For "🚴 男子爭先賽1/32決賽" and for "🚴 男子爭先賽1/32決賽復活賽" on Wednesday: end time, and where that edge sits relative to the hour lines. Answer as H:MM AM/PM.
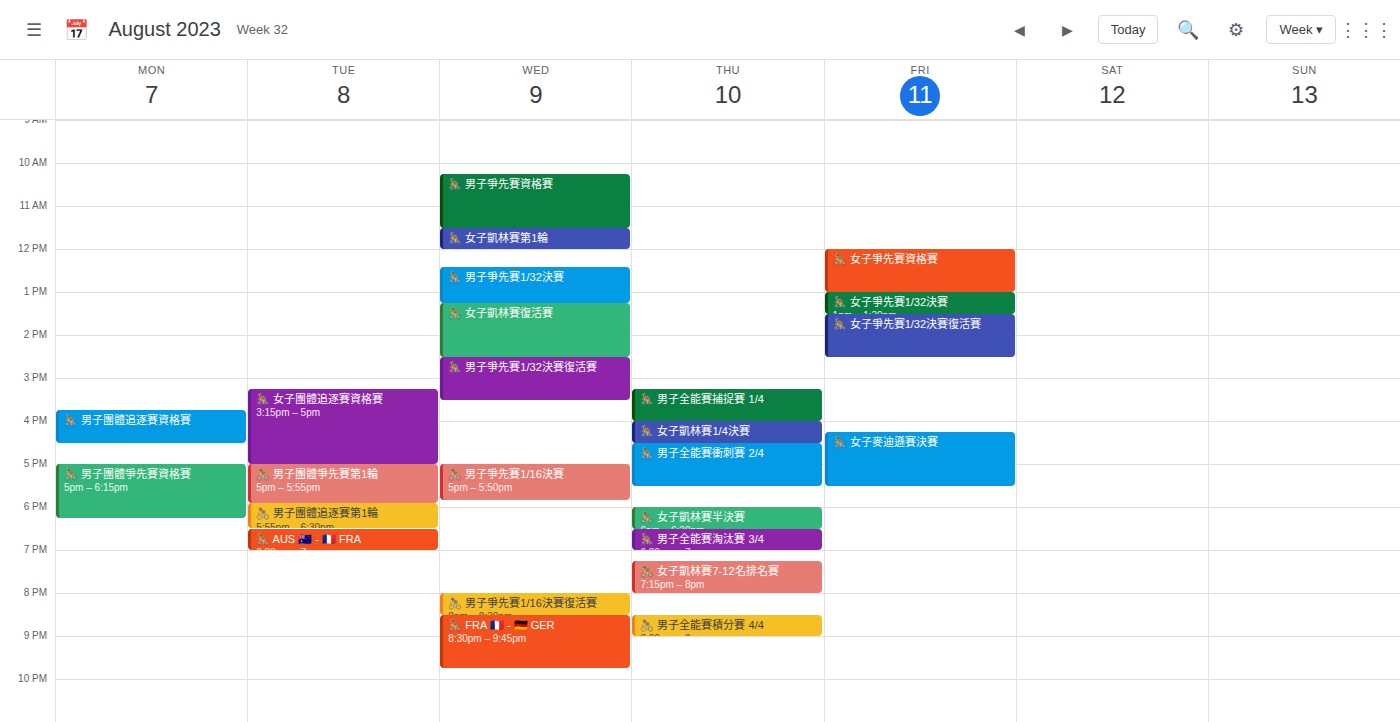
"🚴 男子爭先賽1/32決賽": 1:15 PM, neither: a quarter of the way from the 1 PM line to the 2 PM line. "🚴 男子爭先賽1/32決賽復活賽": 3:30 PM, halfway between the 3 PM and 4 PM lines.